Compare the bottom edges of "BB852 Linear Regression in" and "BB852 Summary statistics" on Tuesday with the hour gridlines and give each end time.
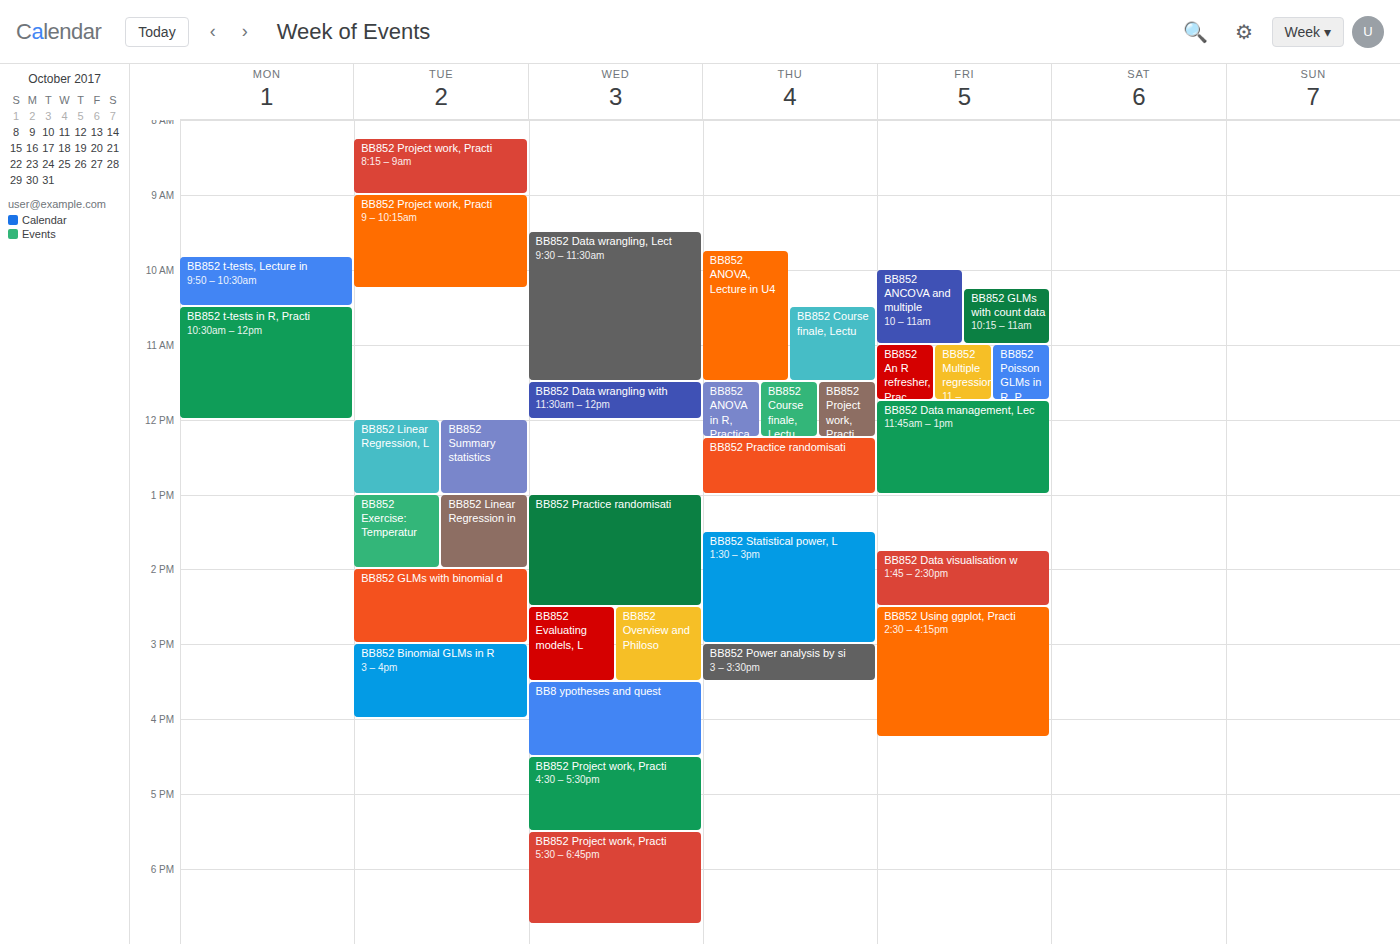
"BB852 Linear Regression in": 2:00 PM, exactly on the 2 PM line. "BB852 Summary statistics": 1:00 PM, exactly on the 1 PM line.